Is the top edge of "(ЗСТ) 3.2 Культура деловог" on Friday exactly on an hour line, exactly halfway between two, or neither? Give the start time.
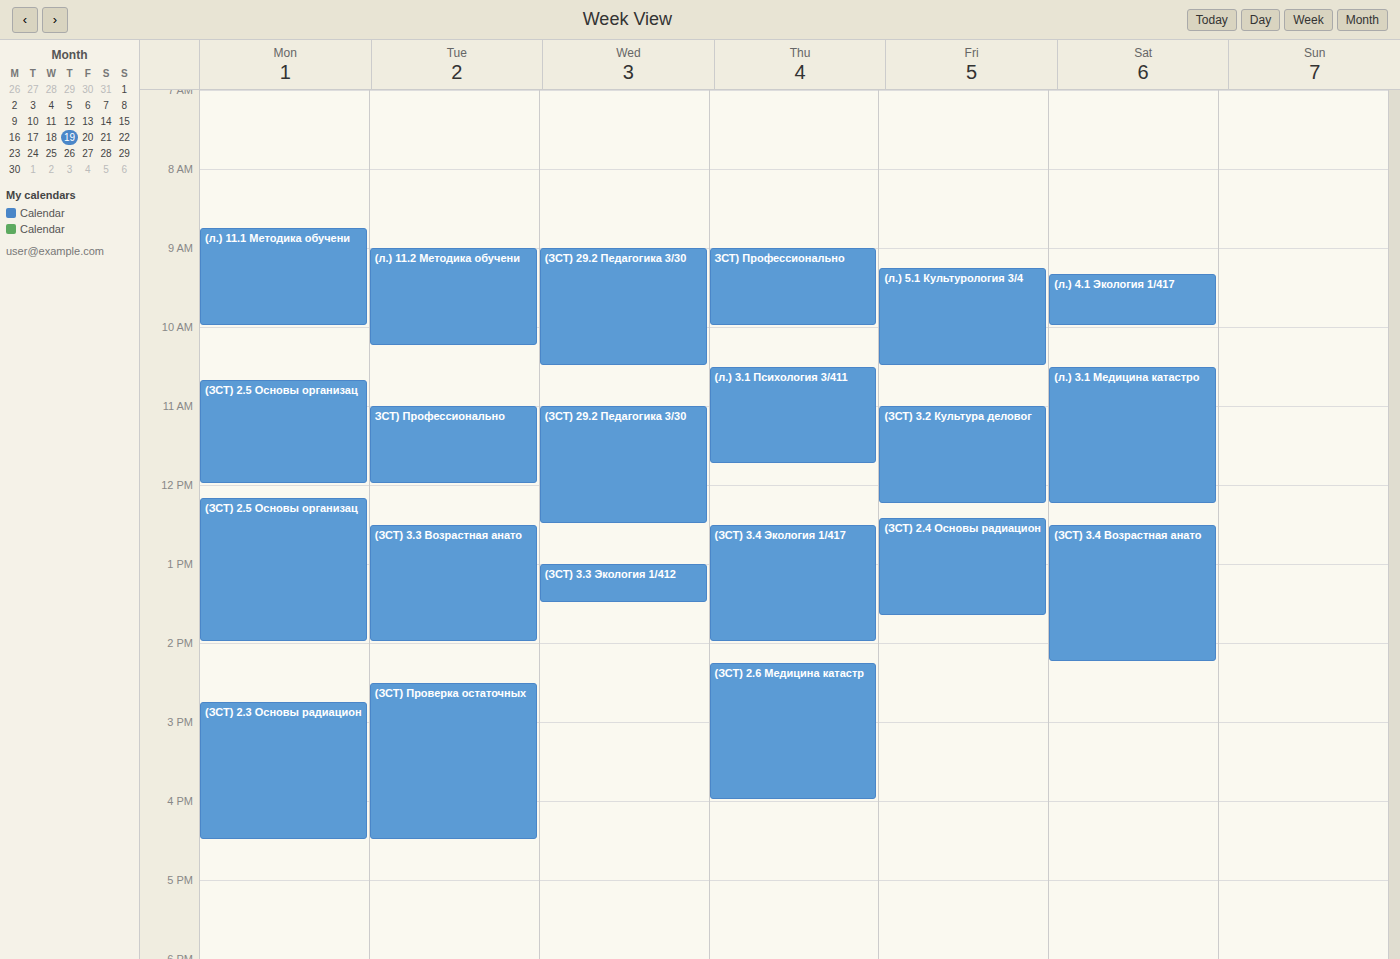
11:00 AM -- exactly on the 11 AM line.